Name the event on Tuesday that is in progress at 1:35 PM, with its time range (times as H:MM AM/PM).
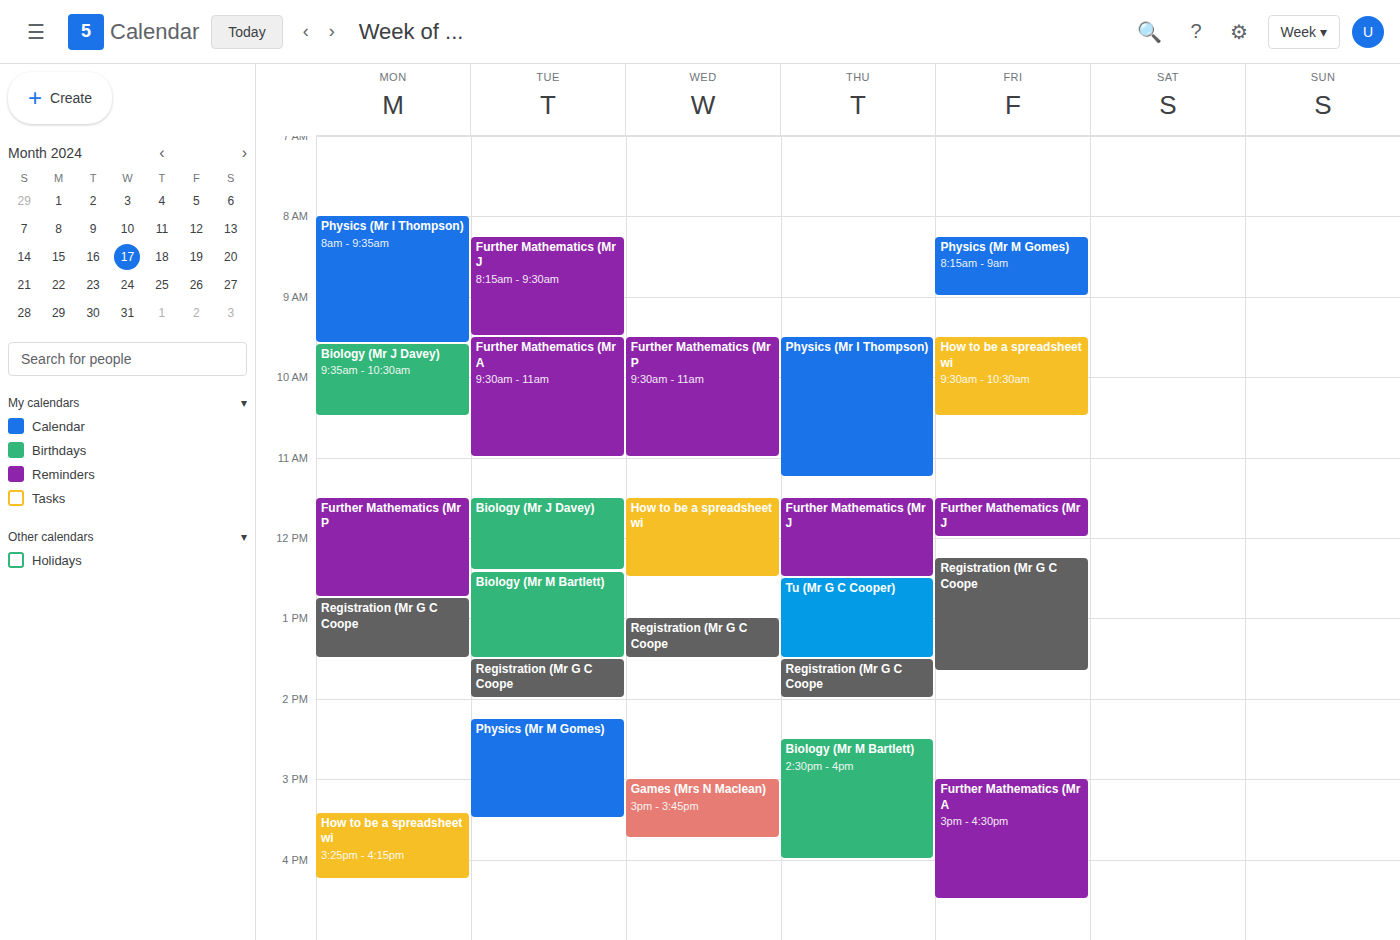
"Registration (Mr G C Coope", 1:30 PM to 2:00 PM